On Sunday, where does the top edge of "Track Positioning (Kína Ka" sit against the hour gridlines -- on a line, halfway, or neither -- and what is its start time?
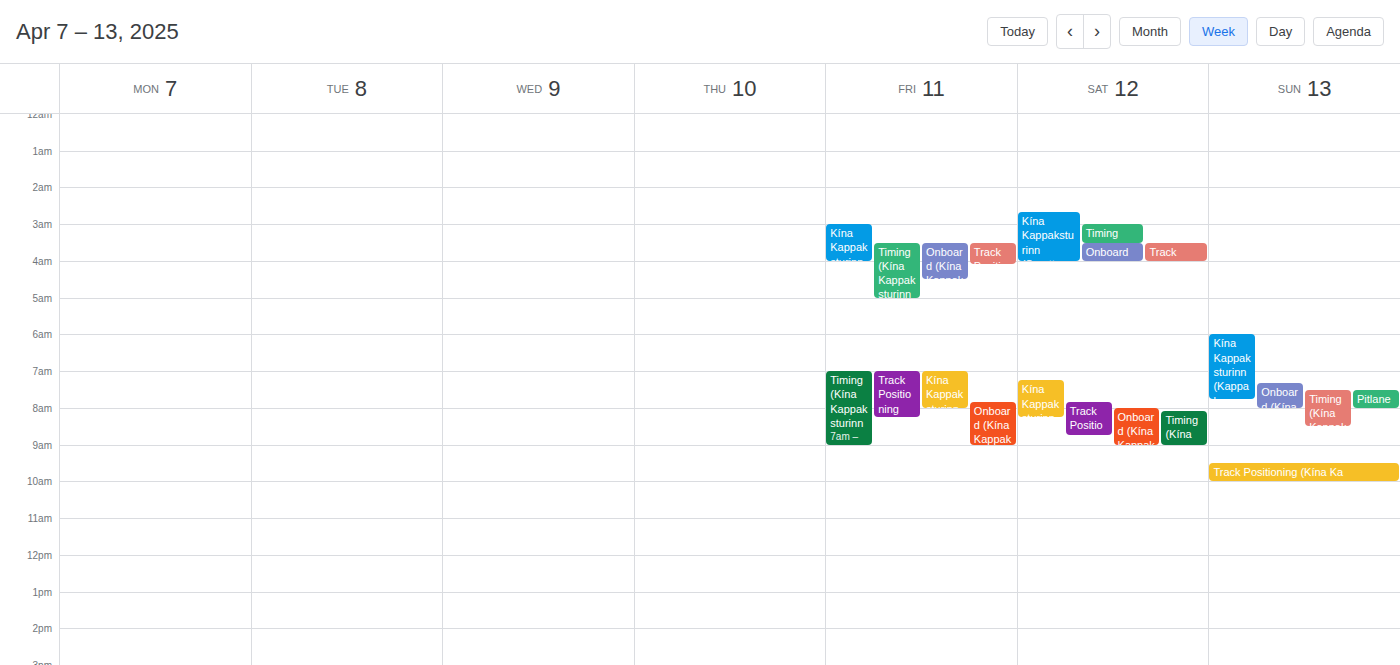
9:30 AM -- halfway between the 9 AM and 10 AM lines.